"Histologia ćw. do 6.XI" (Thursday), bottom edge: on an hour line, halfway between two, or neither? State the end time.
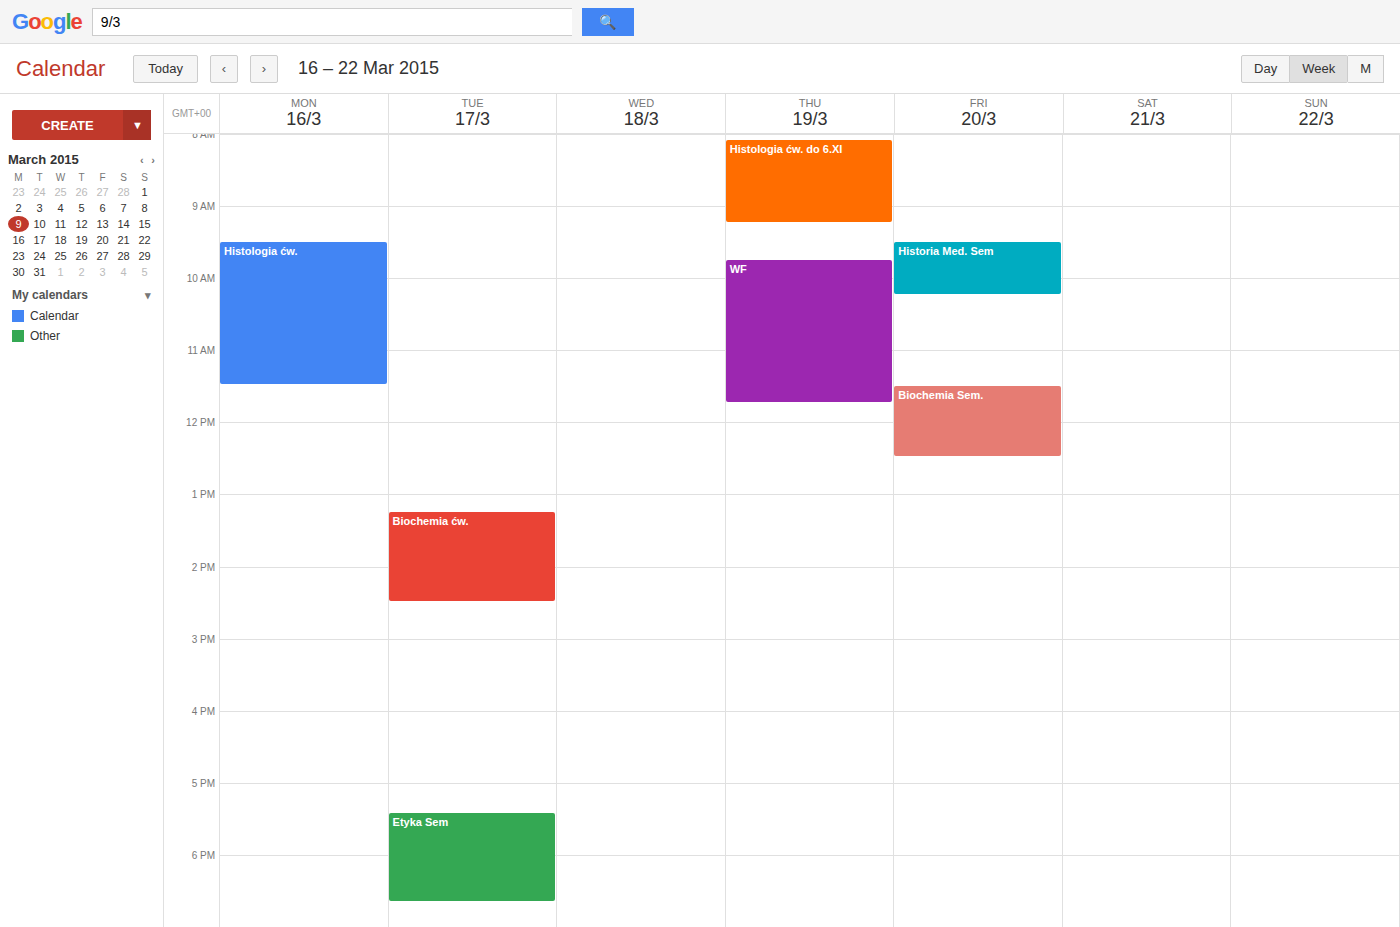
9:15 AM -- neither: a quarter of the way from the 9 AM line to the 10 AM line.